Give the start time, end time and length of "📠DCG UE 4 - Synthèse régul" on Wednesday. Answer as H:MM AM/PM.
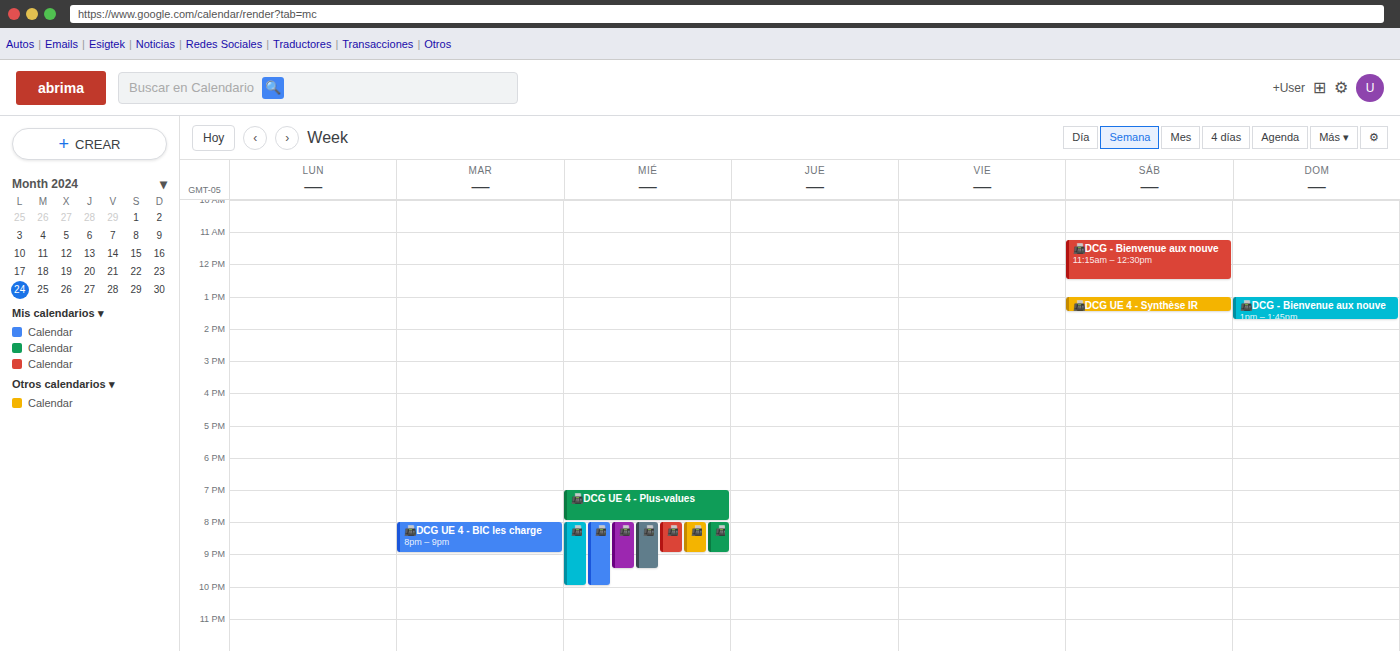
8:00 PM to 9:00 PM, 1 hour